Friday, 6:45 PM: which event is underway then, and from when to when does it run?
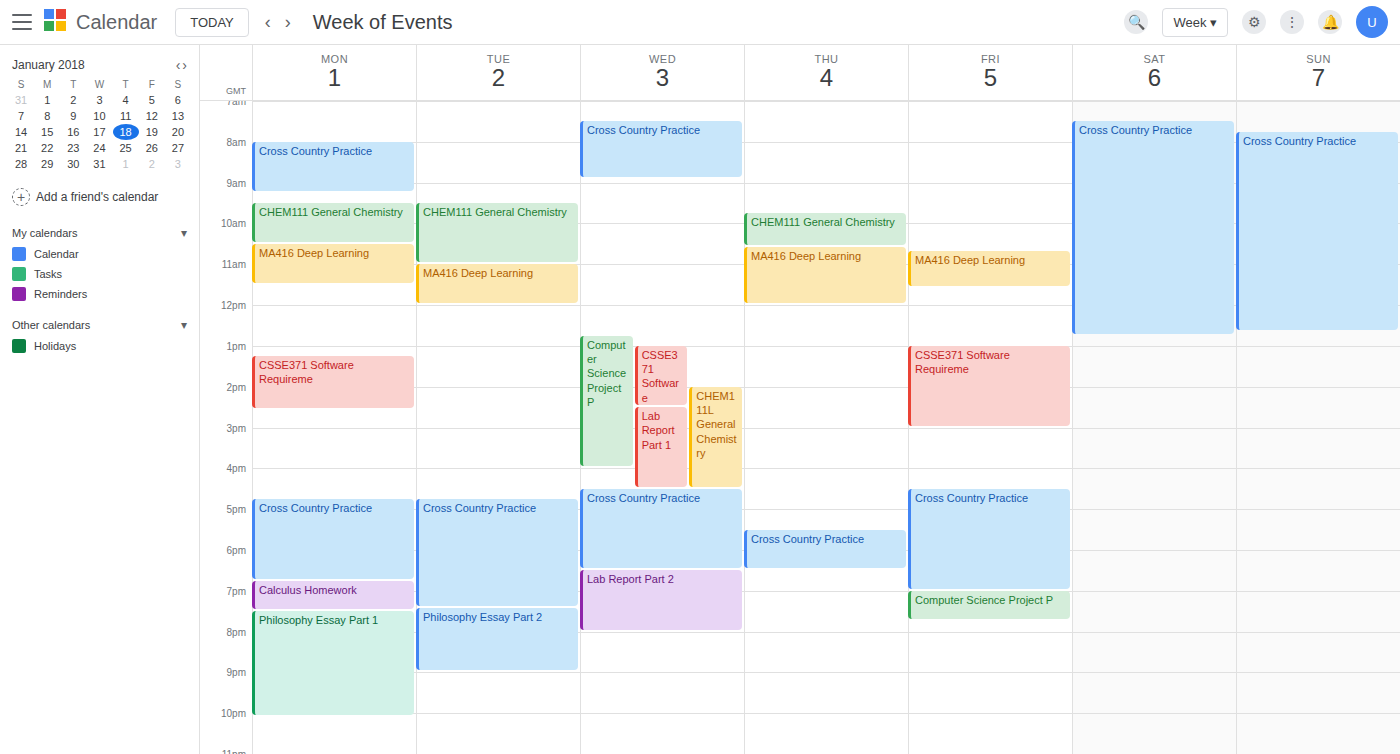
"Cross Country Practice", 4:30 PM to 7:00 PM